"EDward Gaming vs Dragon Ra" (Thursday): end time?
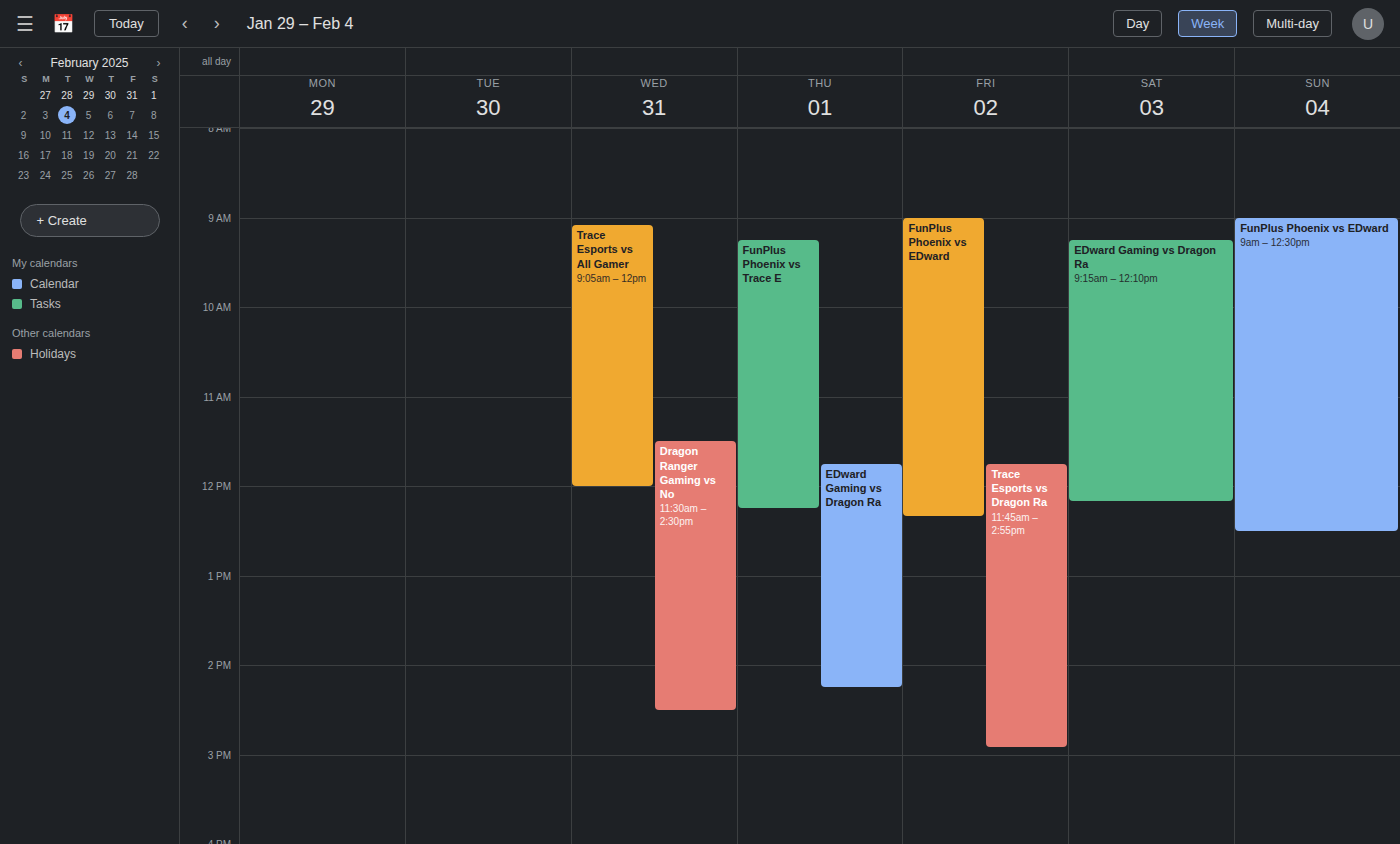
2:15 PM